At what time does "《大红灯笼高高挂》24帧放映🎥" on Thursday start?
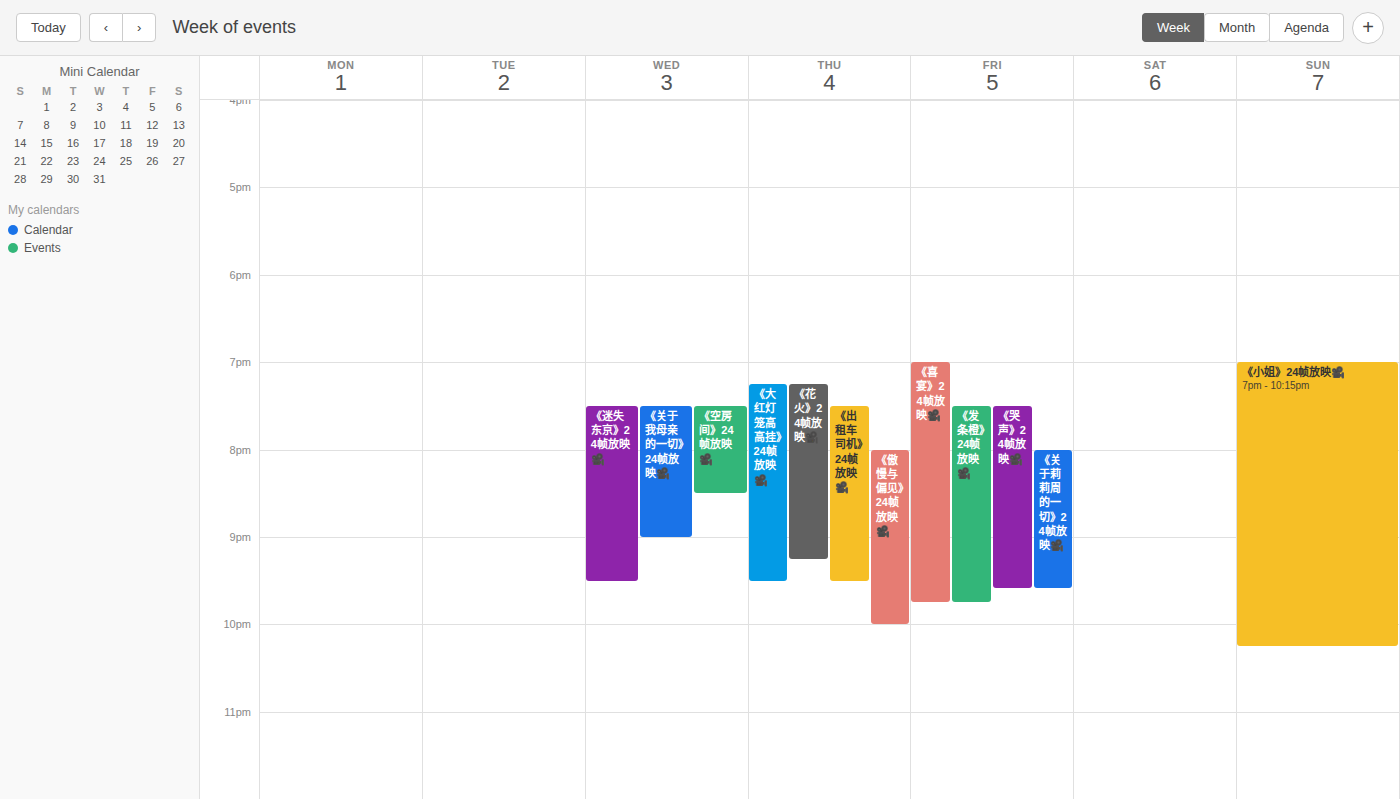
7:15 PM